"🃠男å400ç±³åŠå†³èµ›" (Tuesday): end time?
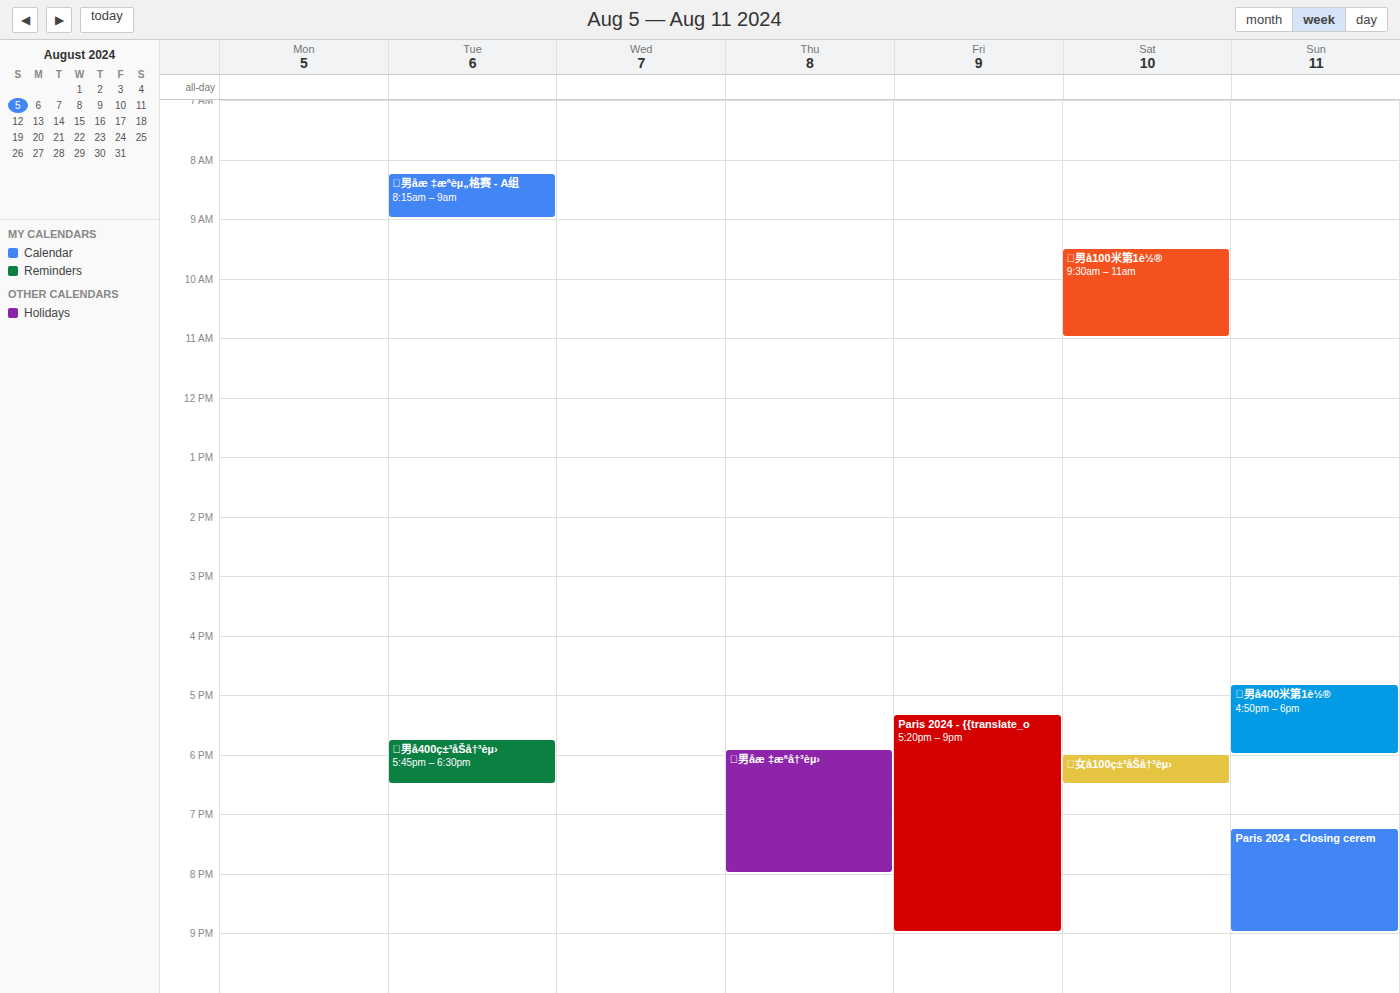
6:30 PM